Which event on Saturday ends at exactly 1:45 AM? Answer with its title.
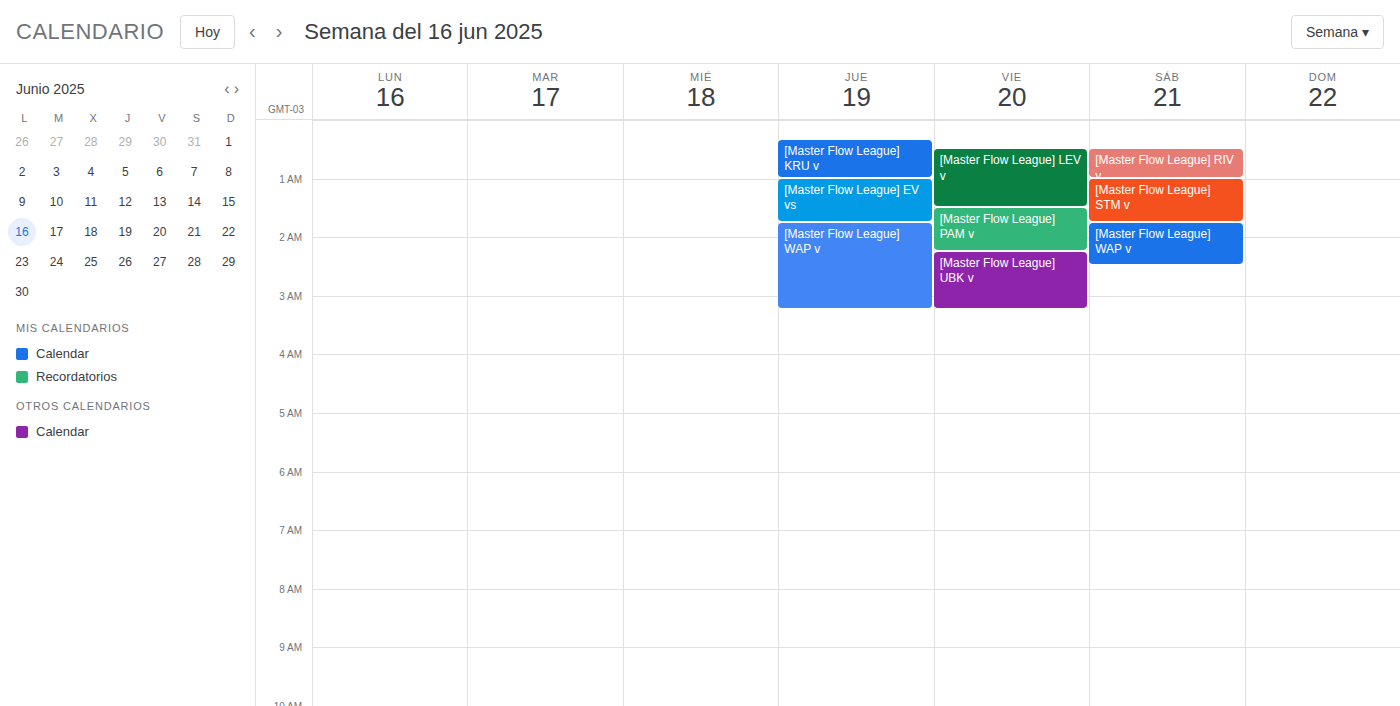
"[Master Flow League] STM v"